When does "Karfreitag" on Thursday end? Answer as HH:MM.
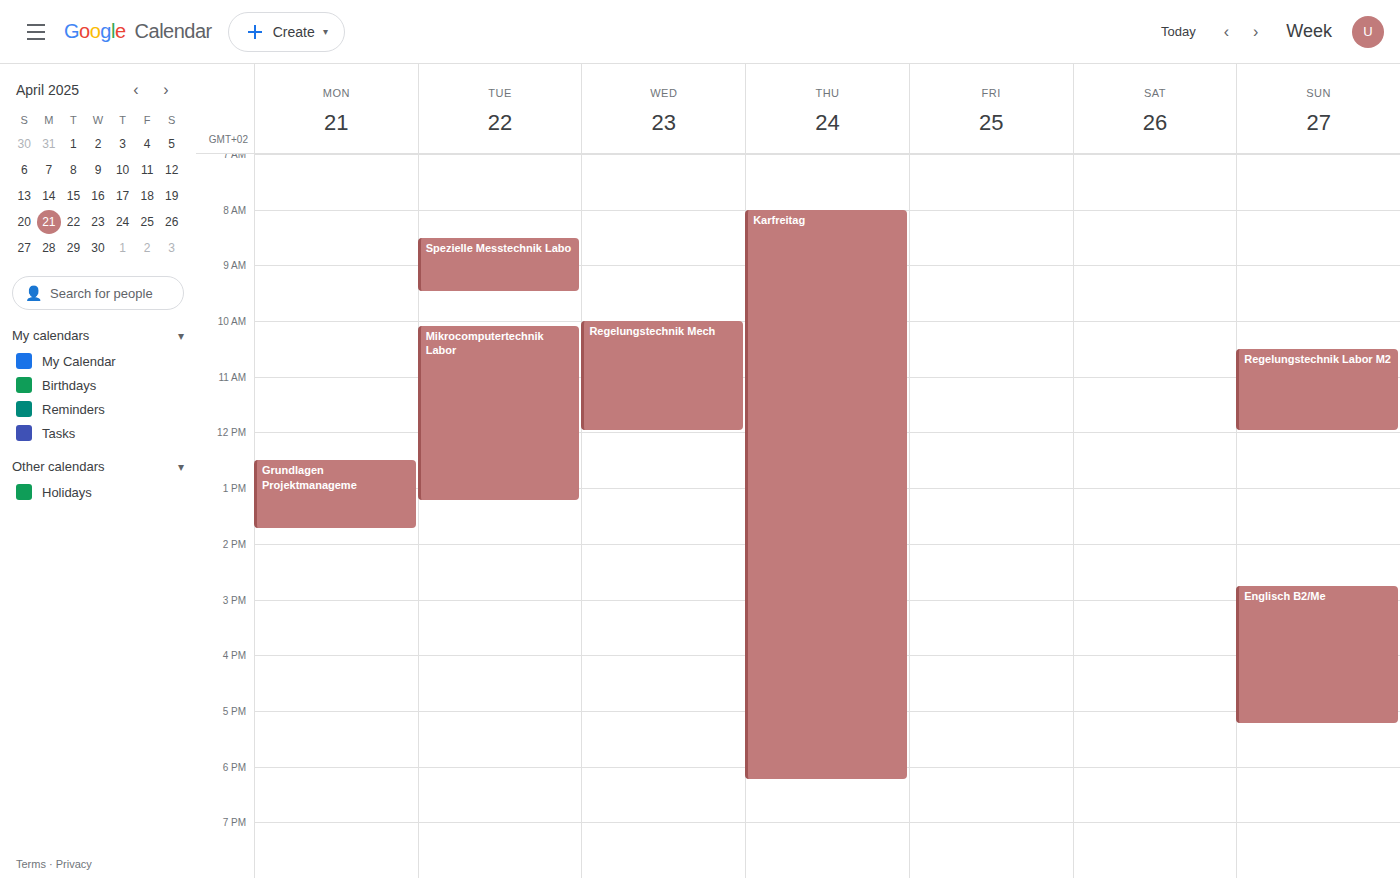
18:15